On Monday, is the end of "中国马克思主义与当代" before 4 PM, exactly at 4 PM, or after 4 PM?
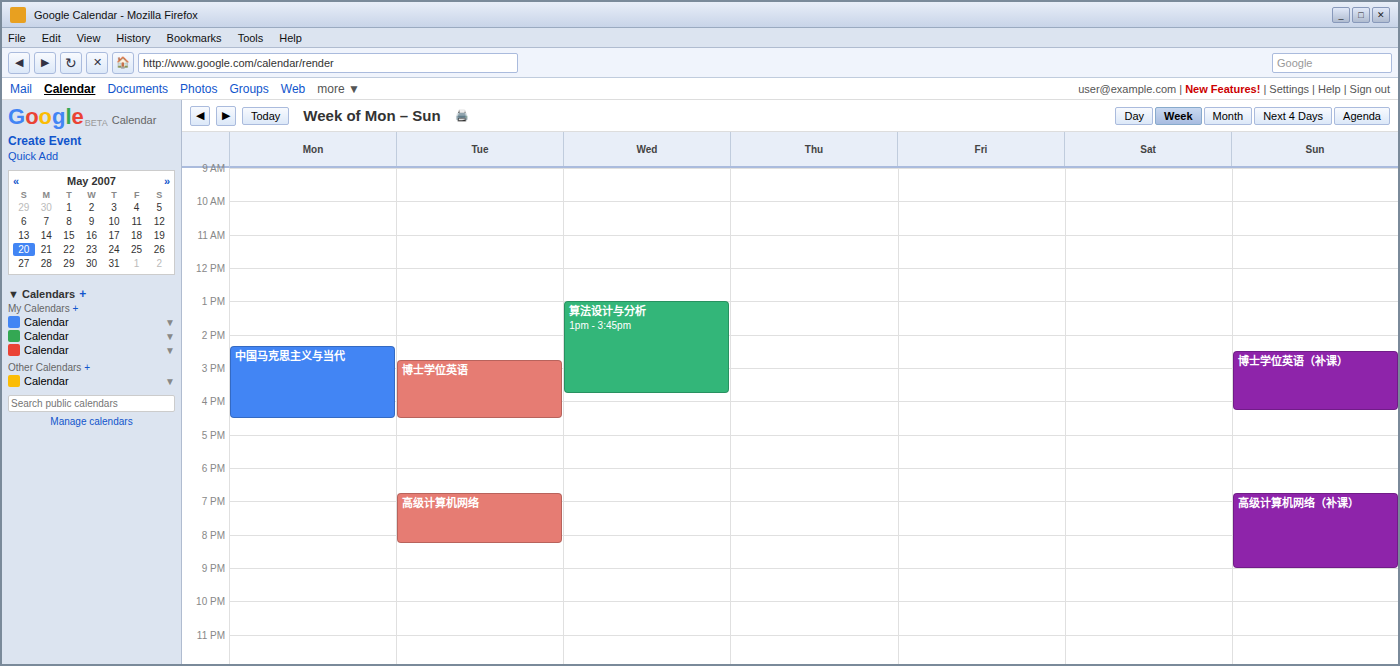
4:30 PM -- after 4 PM, 30 minutes below the 4 PM line.